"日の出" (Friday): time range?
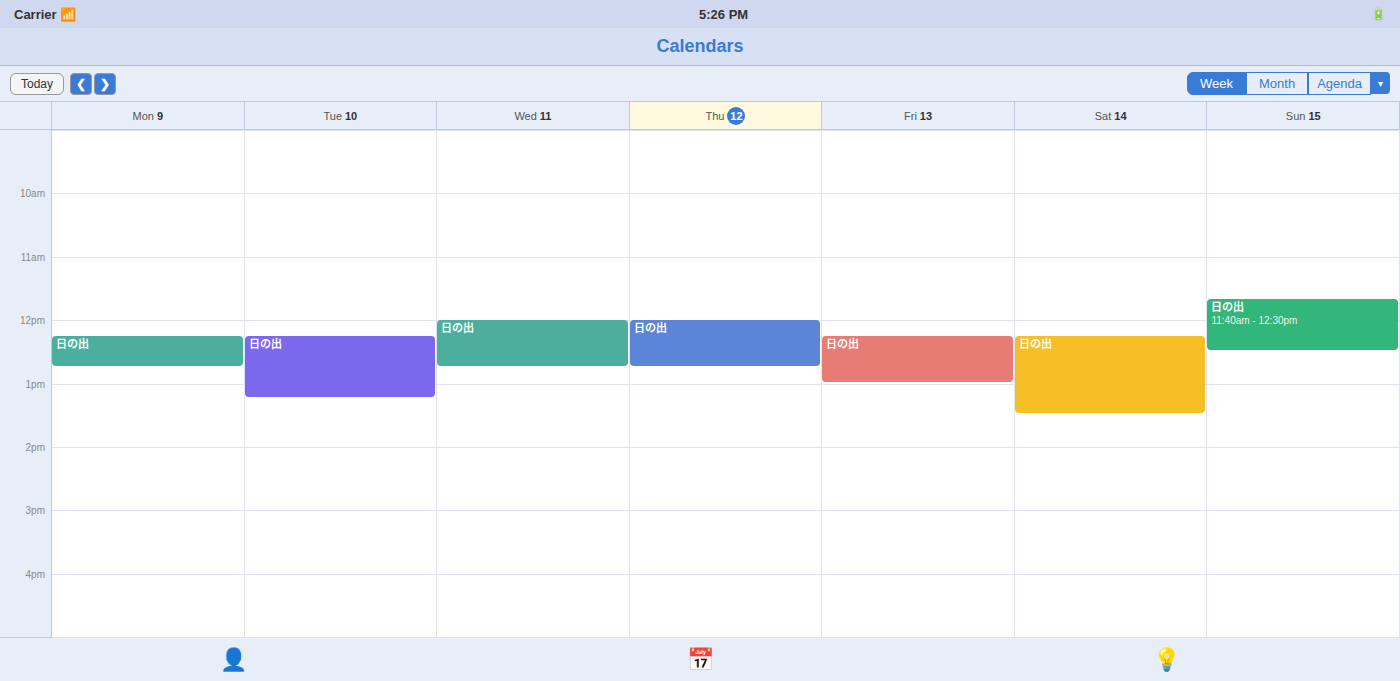
12:15 PM to 1:00 PM